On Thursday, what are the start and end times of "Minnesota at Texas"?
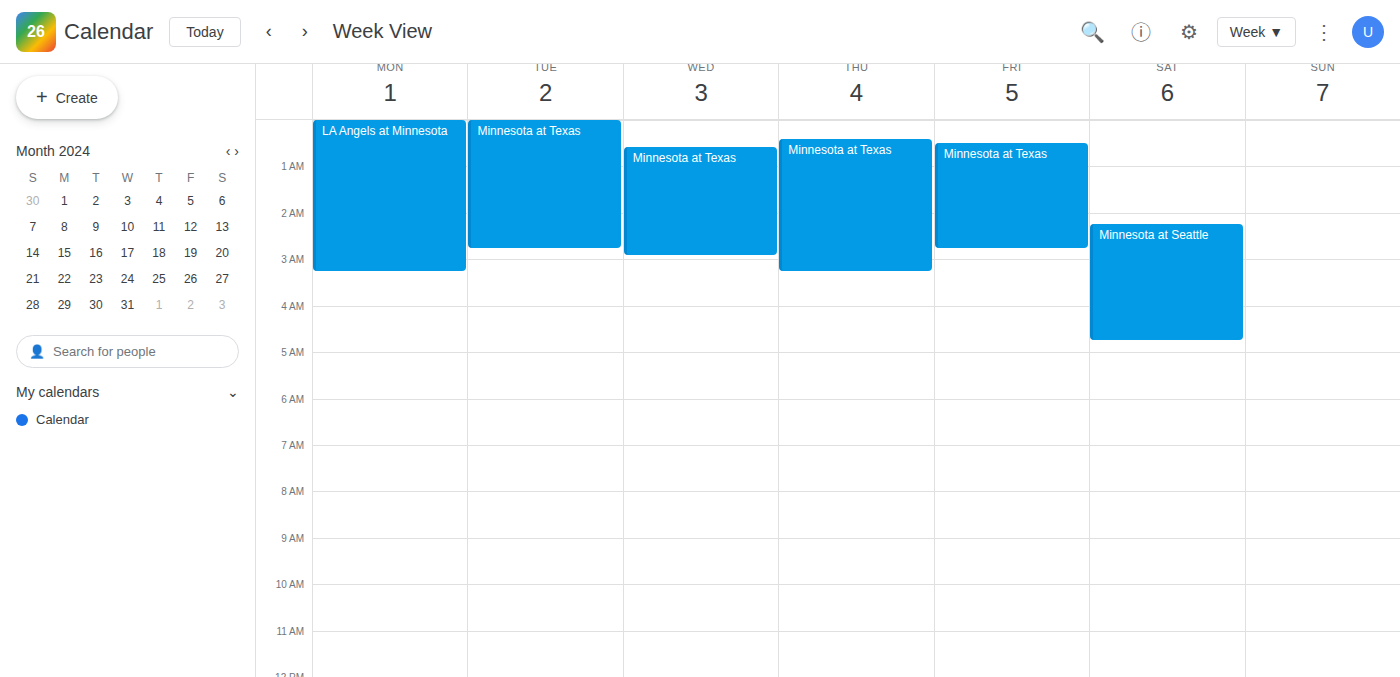
12:25 AM to 3:15 AM